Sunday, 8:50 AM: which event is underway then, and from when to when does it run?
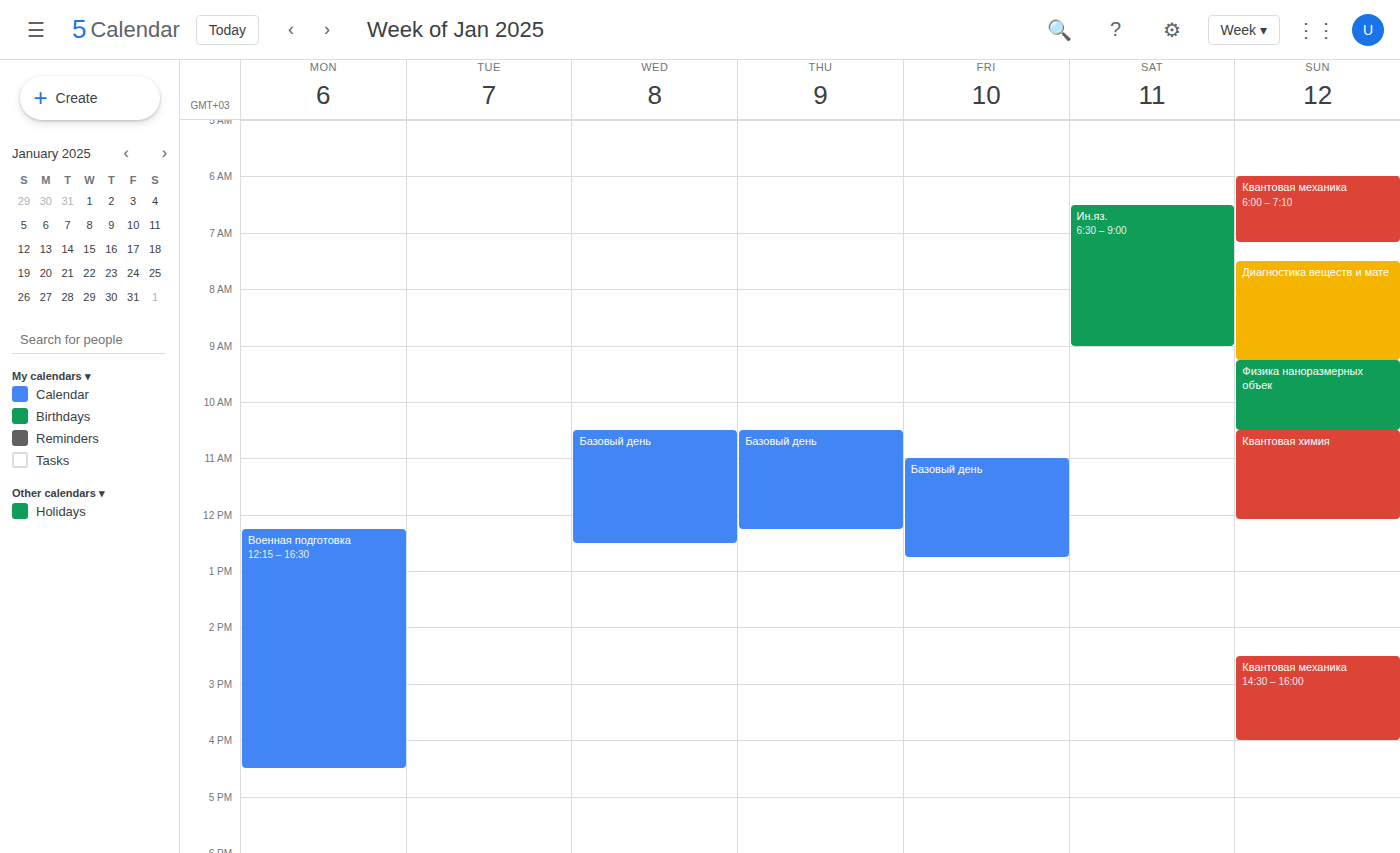
"Диагностика веществ и мате", 7:30 AM to 9:15 AM